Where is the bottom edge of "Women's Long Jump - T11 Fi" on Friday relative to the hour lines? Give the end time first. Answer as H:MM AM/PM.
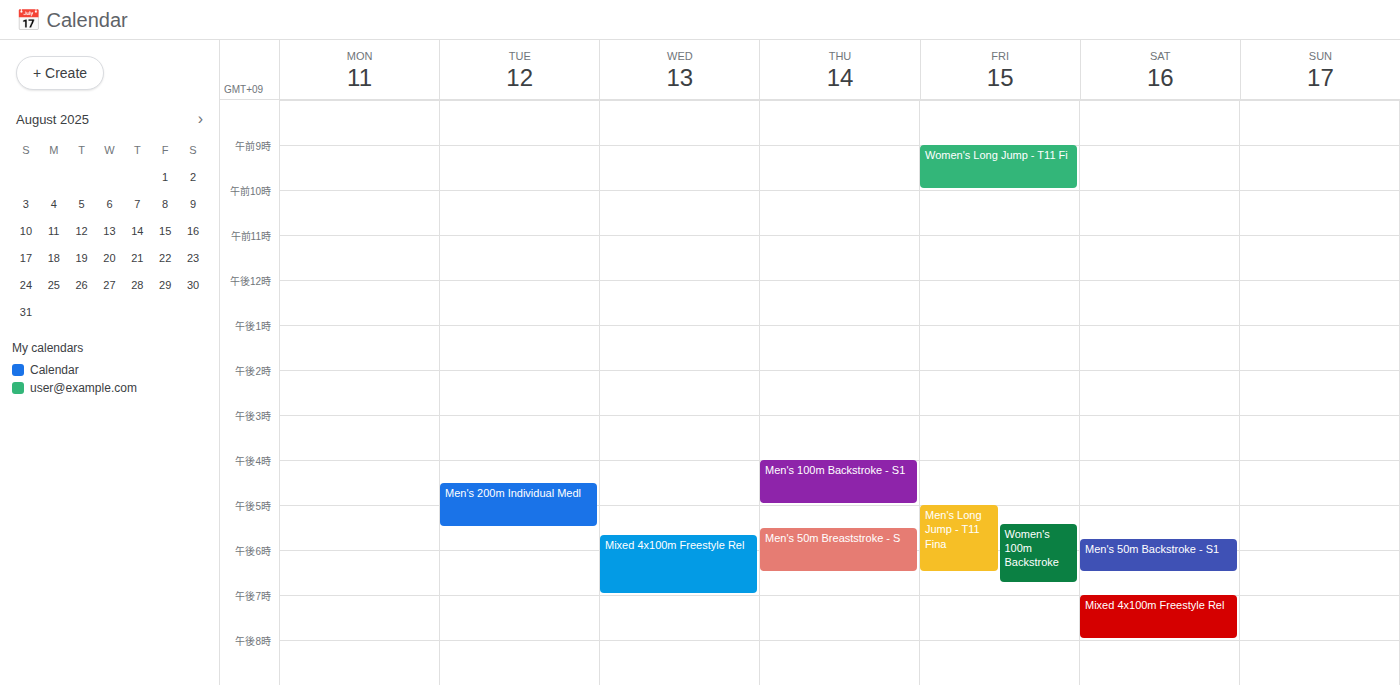
10:00 AM -- exactly on the 10 AM line.